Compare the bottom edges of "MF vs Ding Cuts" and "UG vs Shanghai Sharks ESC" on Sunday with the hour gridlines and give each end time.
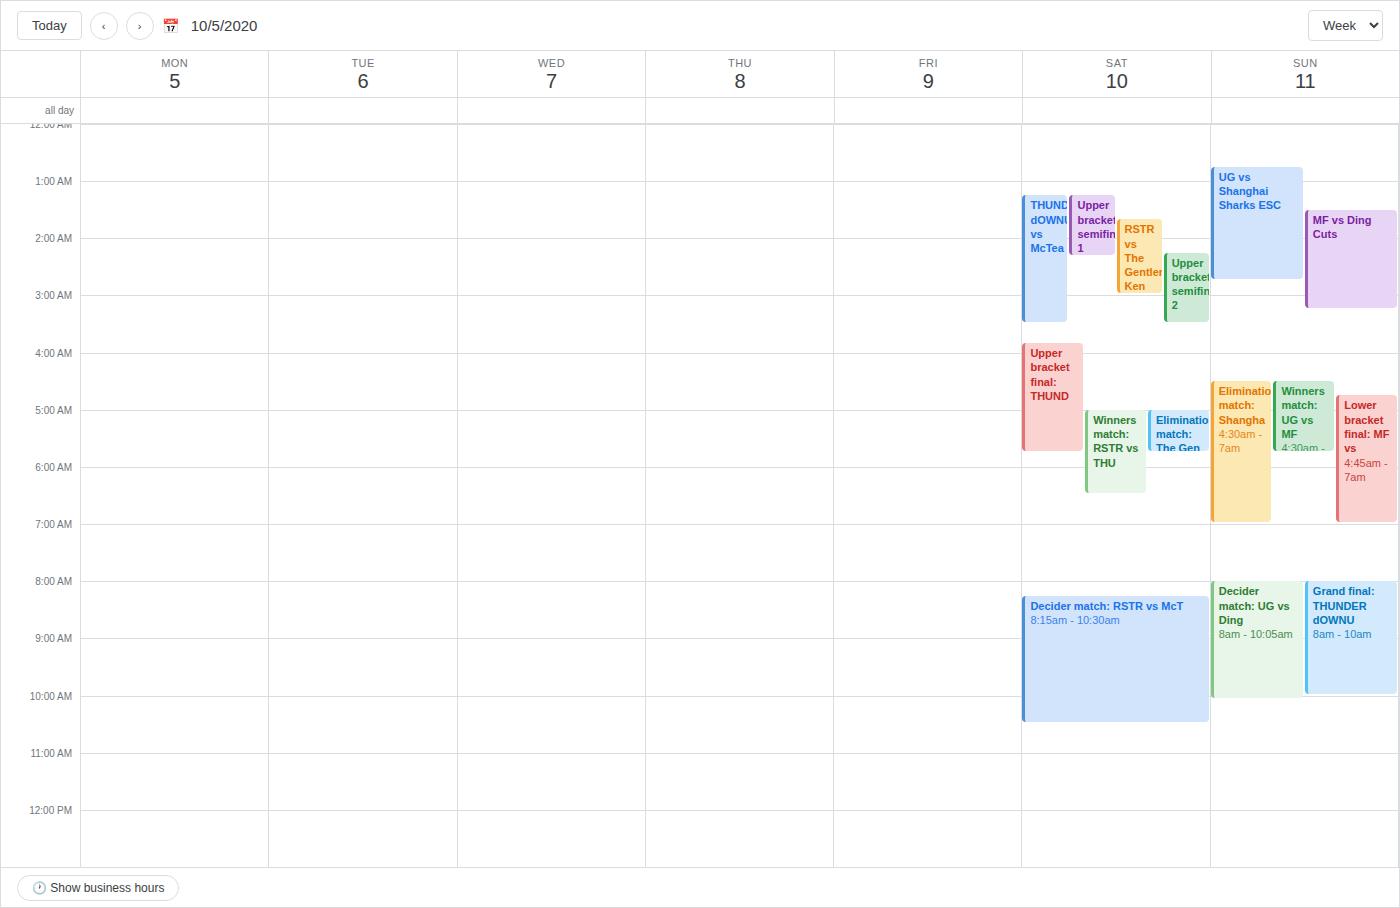
"MF vs Ding Cuts": 3:15 AM, neither: a quarter of the way from the 3 AM line to the 4 AM line. "UG vs Shanghai Sharks ESC": 2:45 AM, neither: three quarters of the way from the 2 AM line to the 3 AM line.